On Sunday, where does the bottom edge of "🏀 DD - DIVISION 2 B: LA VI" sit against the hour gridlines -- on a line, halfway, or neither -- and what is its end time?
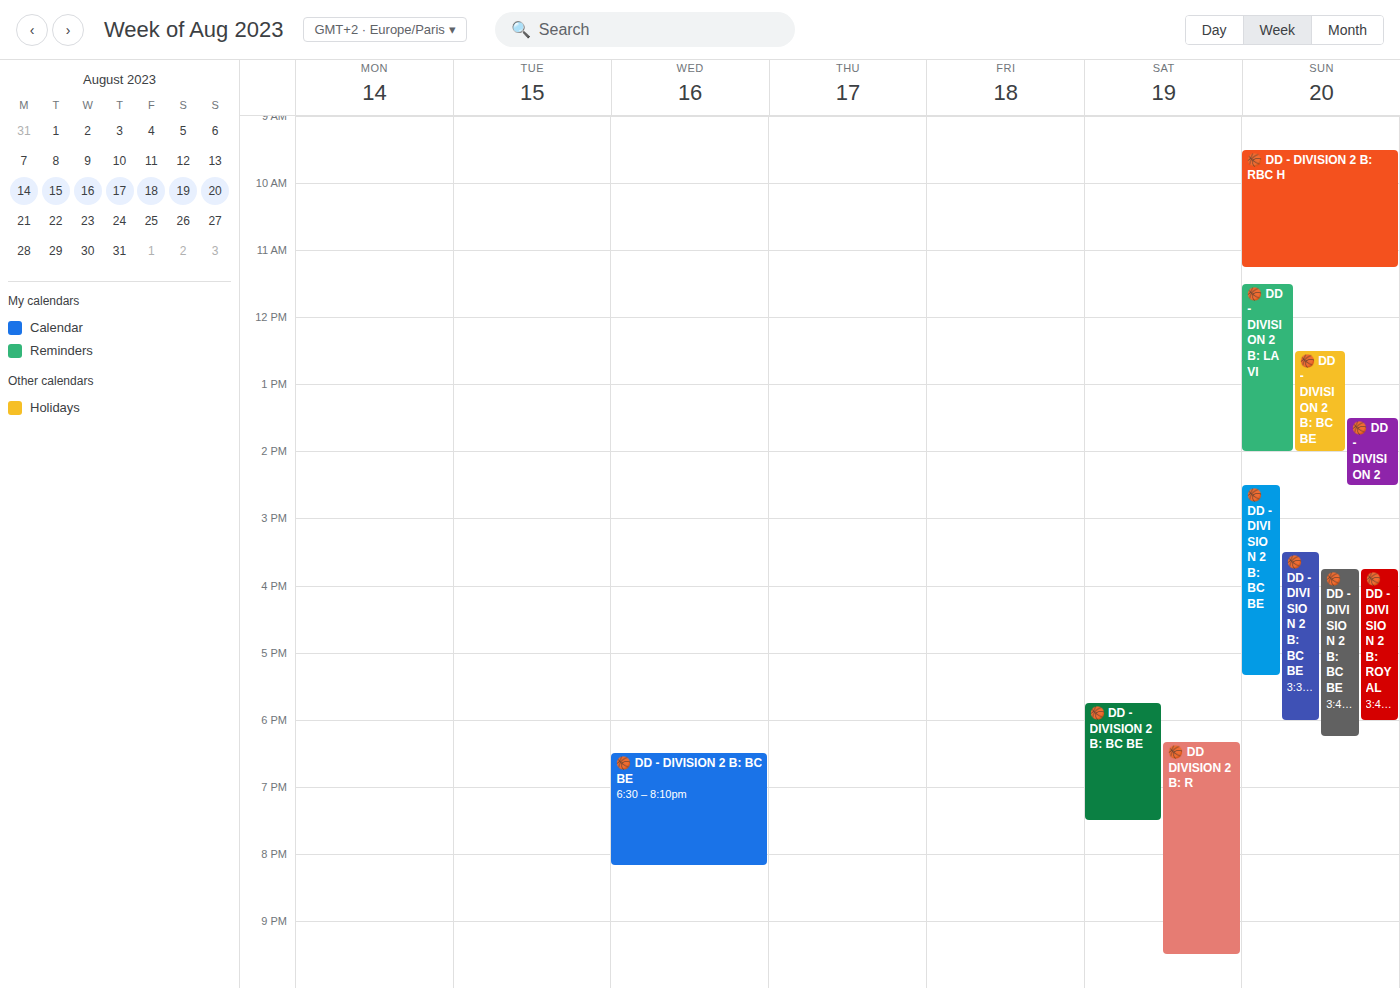
2:00 PM -- exactly on the 2 PM line.